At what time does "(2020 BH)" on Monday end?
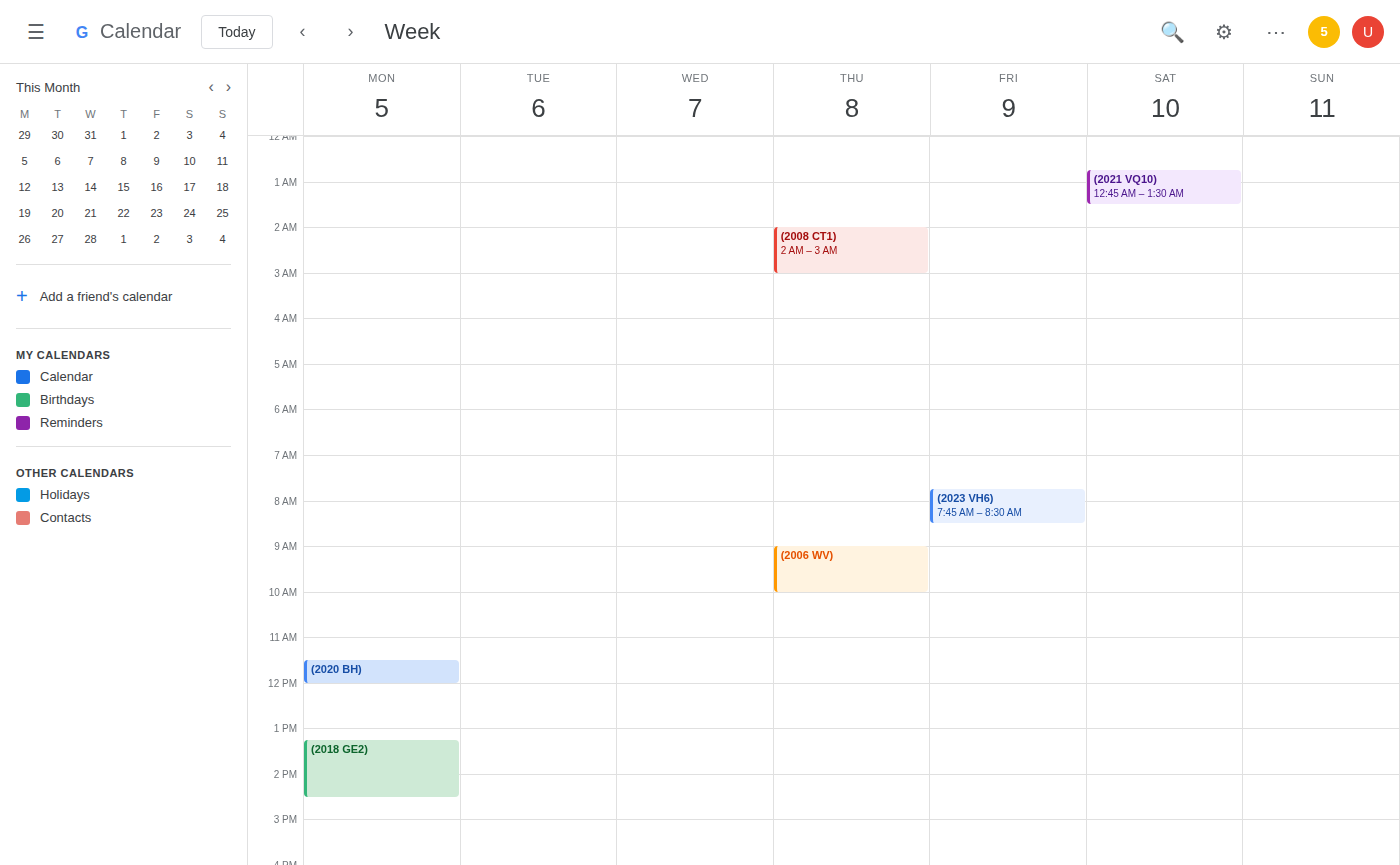
12:00 PM